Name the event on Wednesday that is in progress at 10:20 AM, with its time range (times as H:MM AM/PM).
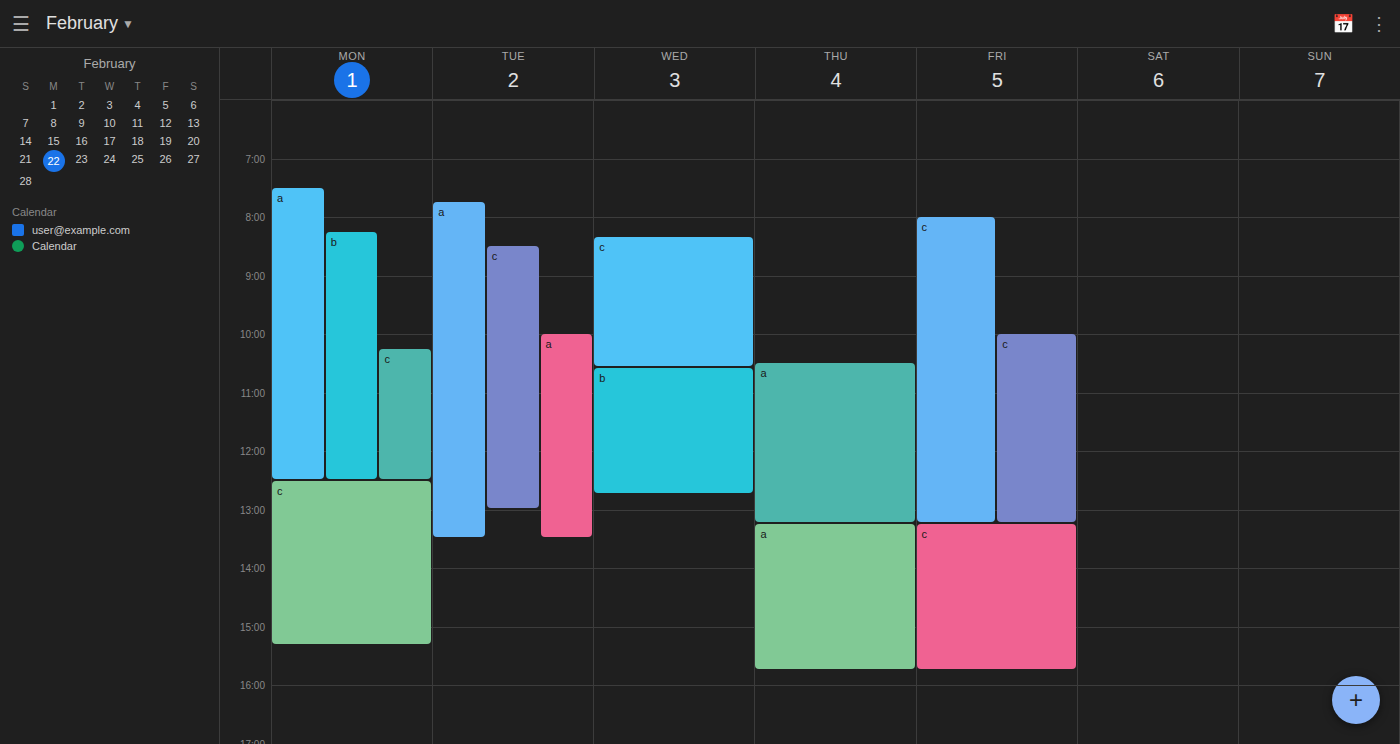
"c", 8:20 AM to 10:35 AM